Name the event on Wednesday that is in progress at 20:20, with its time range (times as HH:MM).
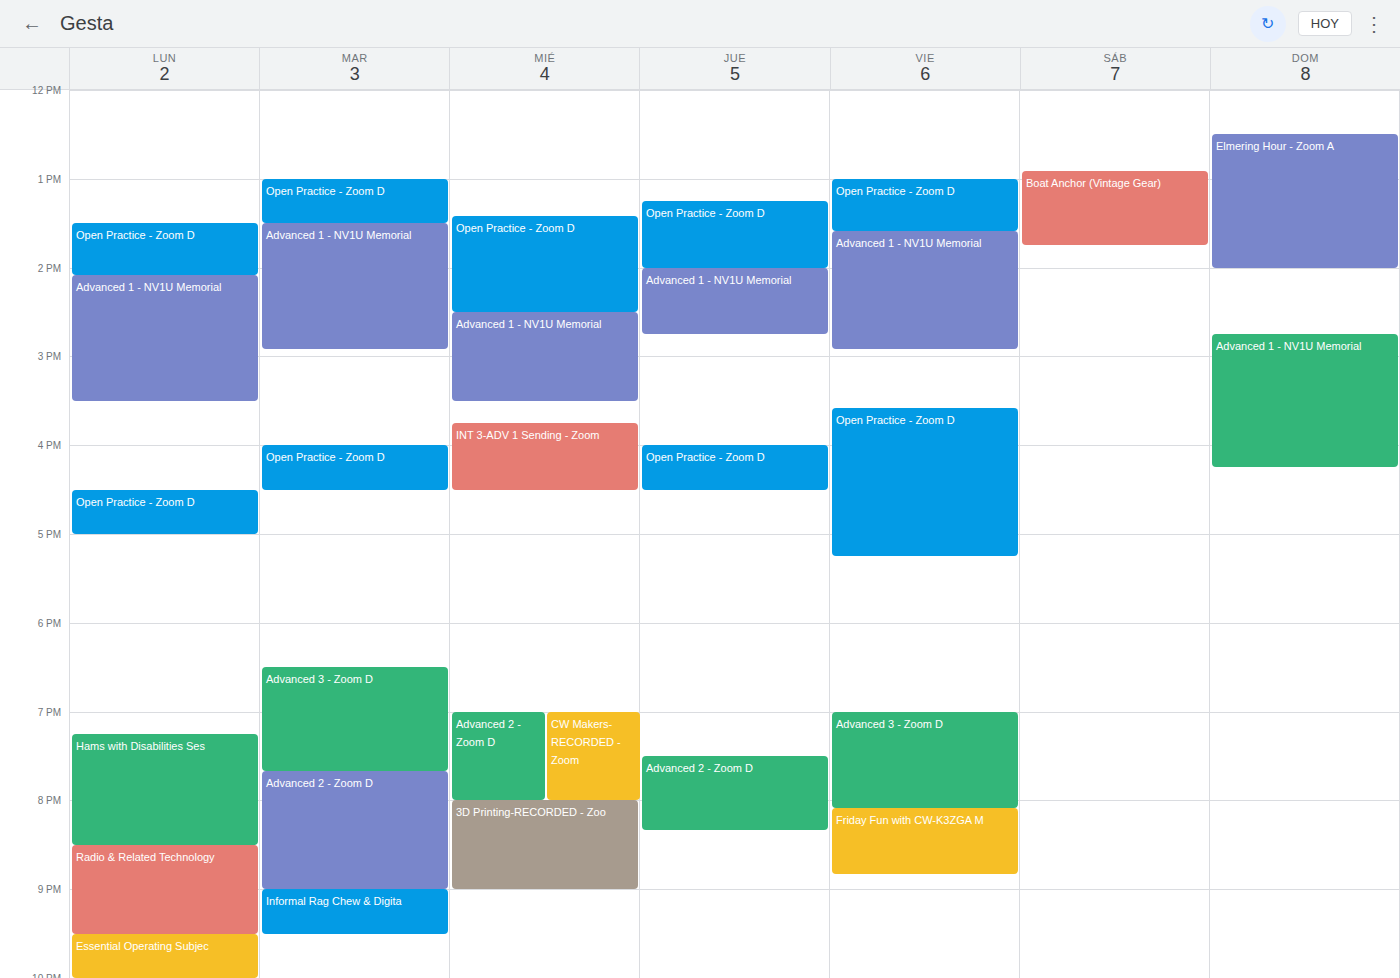
"3D Printing-RECORDED - Zoo", 20:00 to 21:00